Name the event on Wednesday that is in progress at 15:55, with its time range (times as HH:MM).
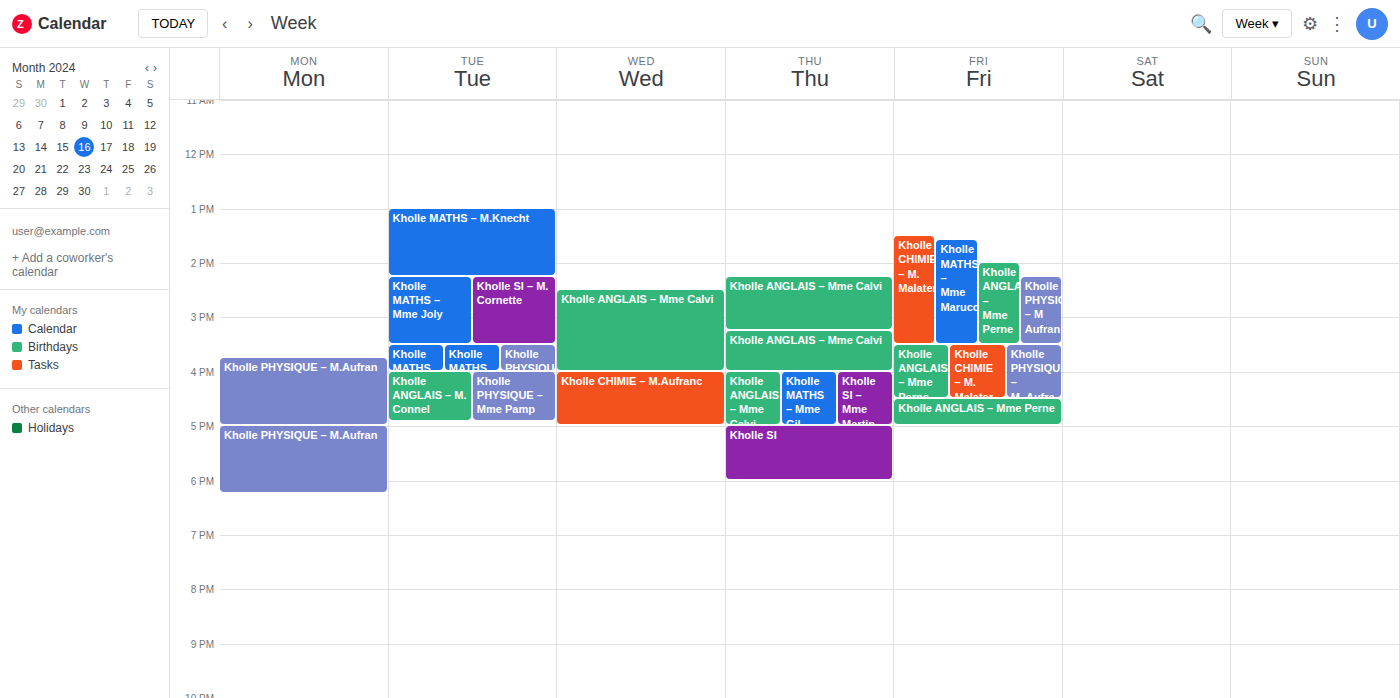
"Kholle ANGLAIS – Mme Calvi", 14:30 to 16:00